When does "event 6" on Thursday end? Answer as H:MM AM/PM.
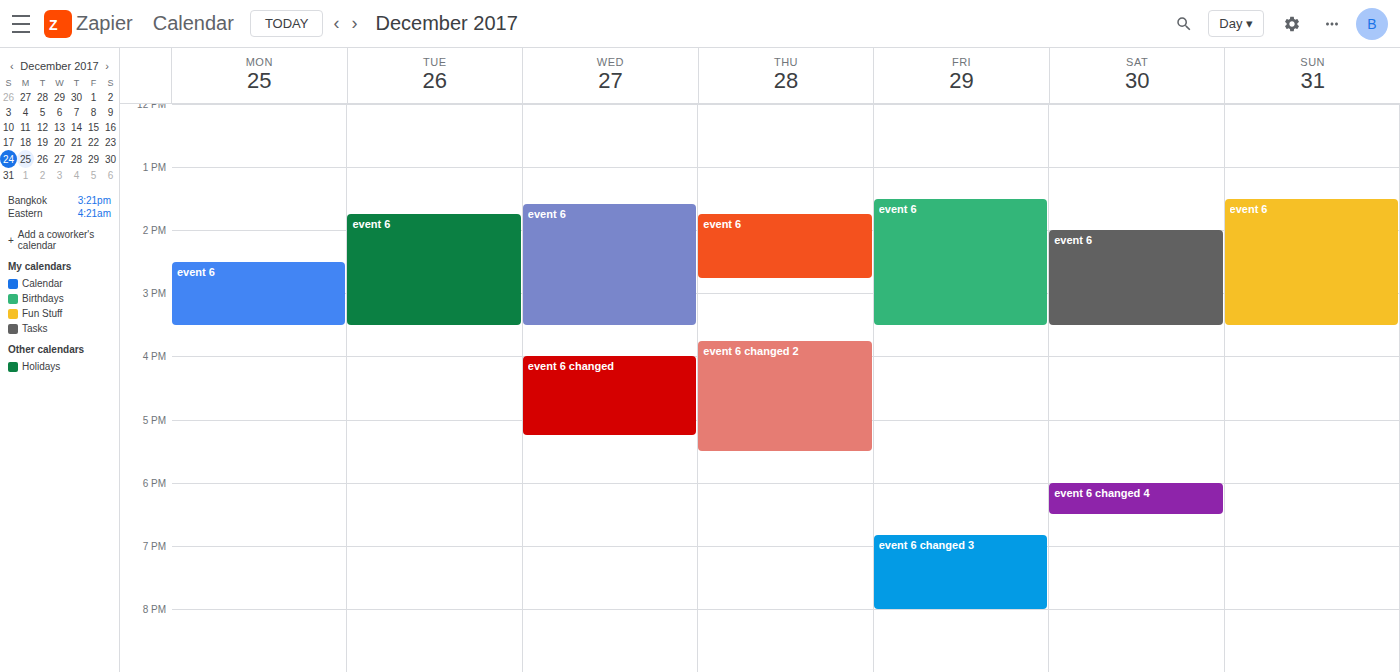
2:45 PM